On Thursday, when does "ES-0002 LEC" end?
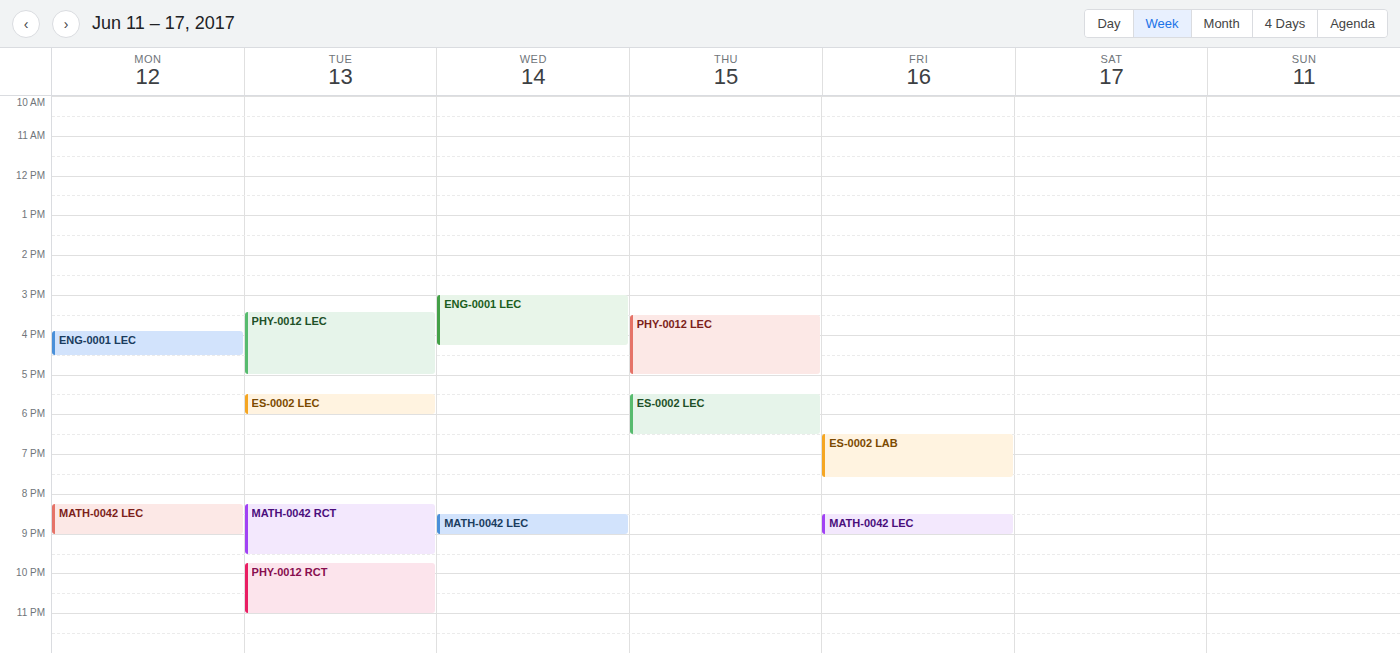
6:30 PM